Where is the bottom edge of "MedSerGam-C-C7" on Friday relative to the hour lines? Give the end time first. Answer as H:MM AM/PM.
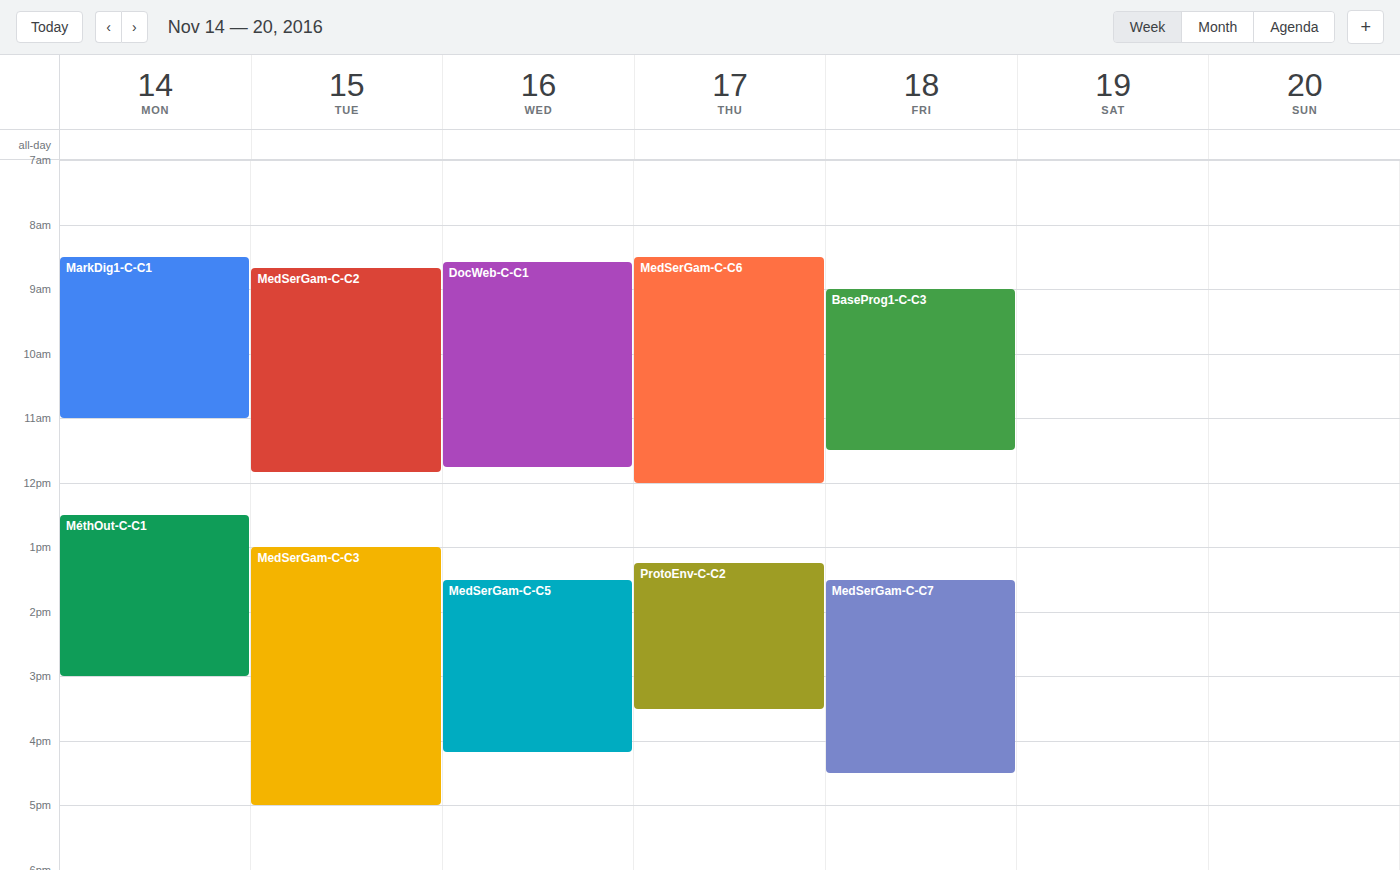
4:30 PM -- halfway between the 4 PM and 5 PM lines.